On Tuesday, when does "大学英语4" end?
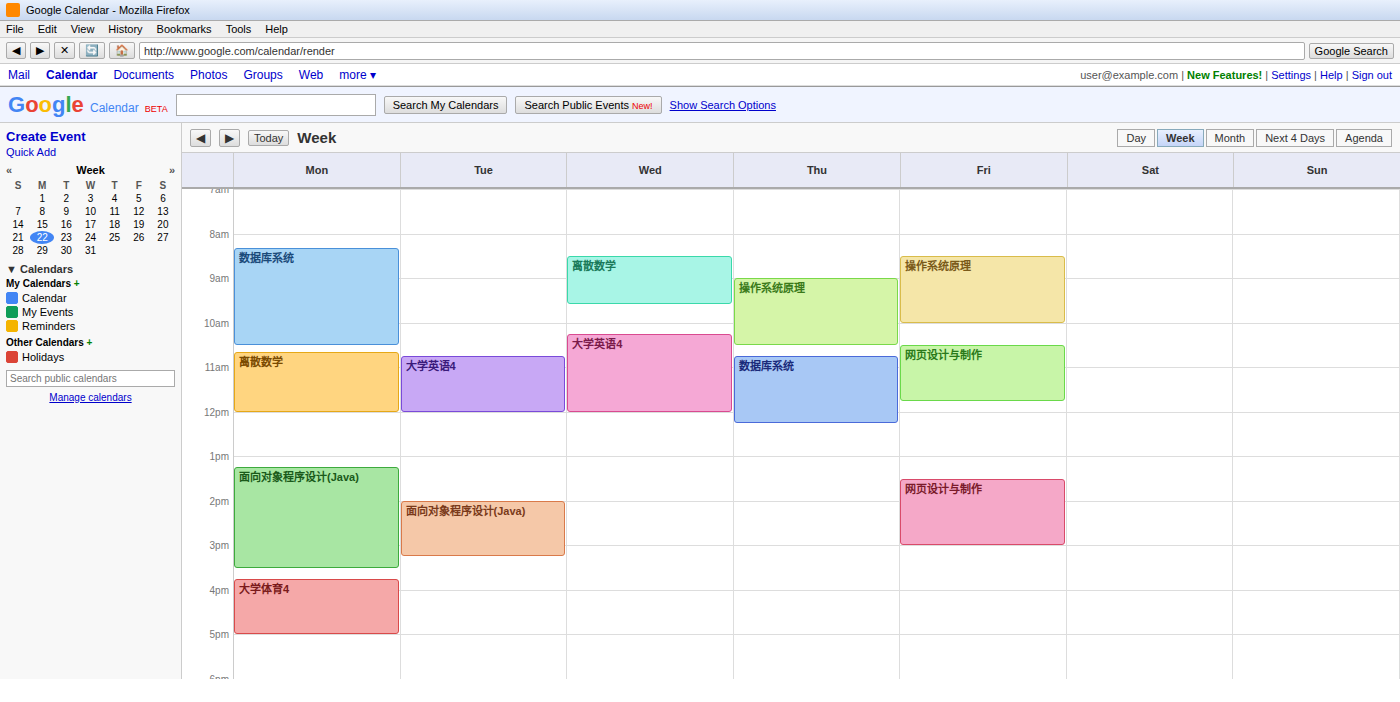
12:00 PM